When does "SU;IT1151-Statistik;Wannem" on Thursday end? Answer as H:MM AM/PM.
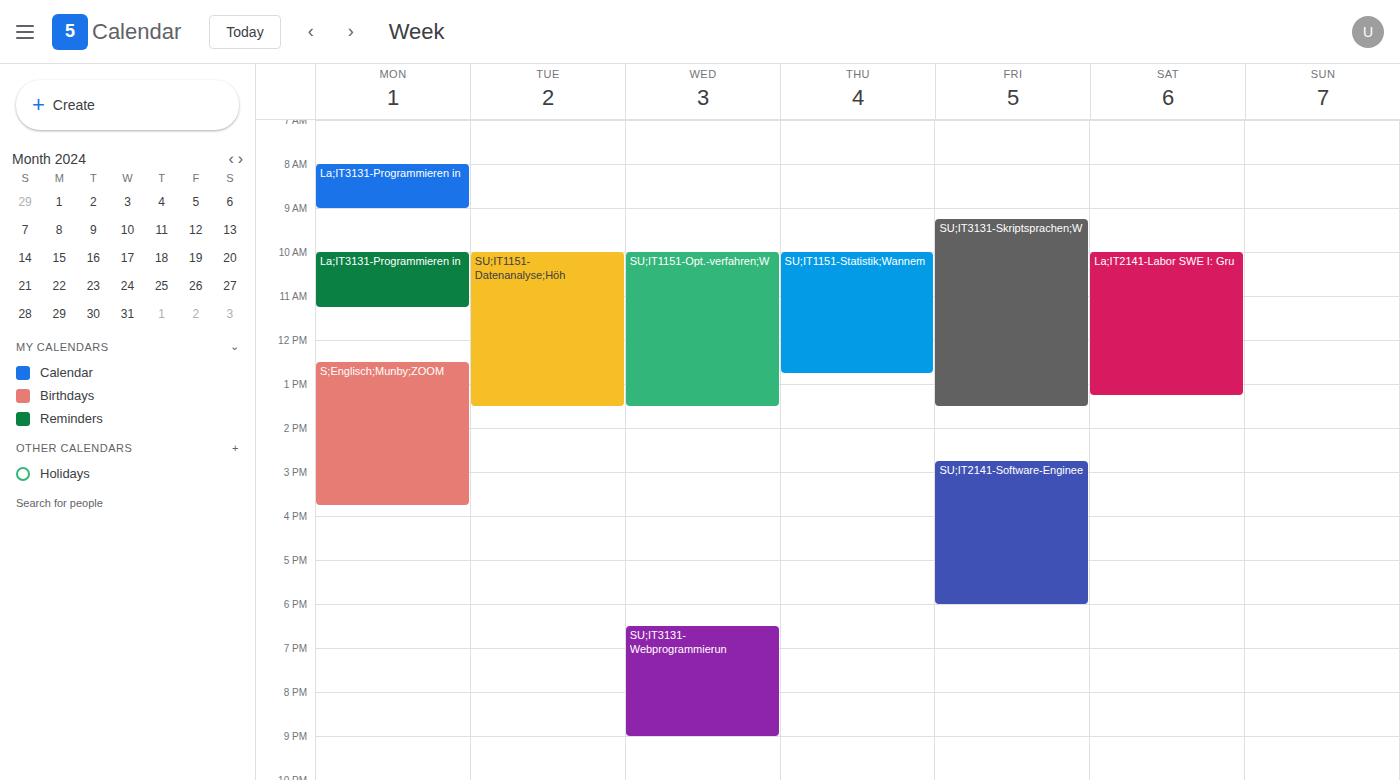
12:45 PM